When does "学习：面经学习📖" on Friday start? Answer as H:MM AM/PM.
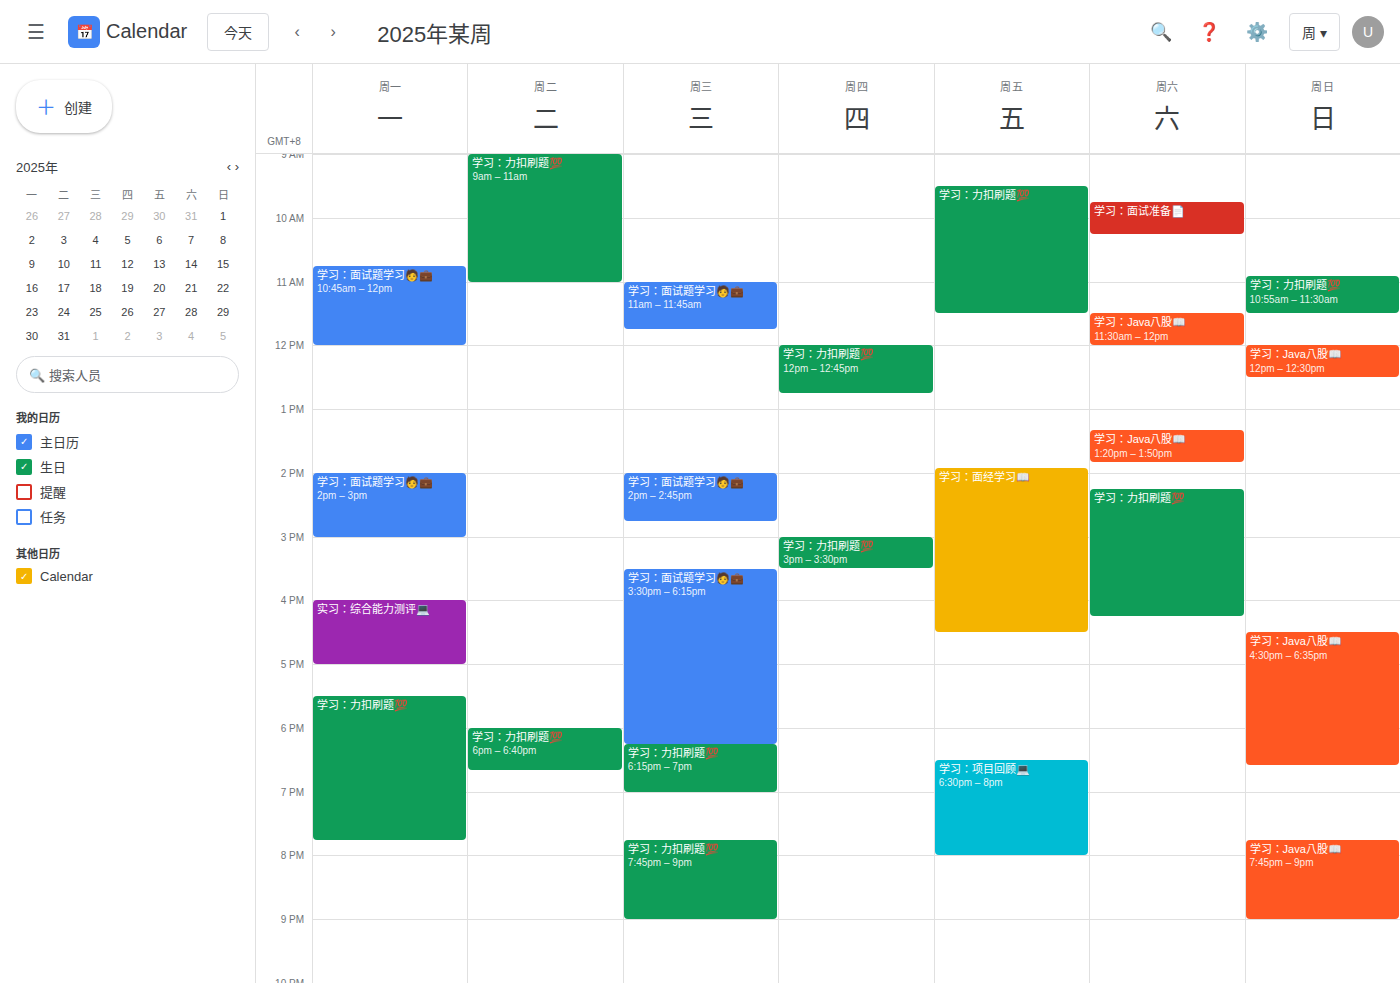
1:55 PM